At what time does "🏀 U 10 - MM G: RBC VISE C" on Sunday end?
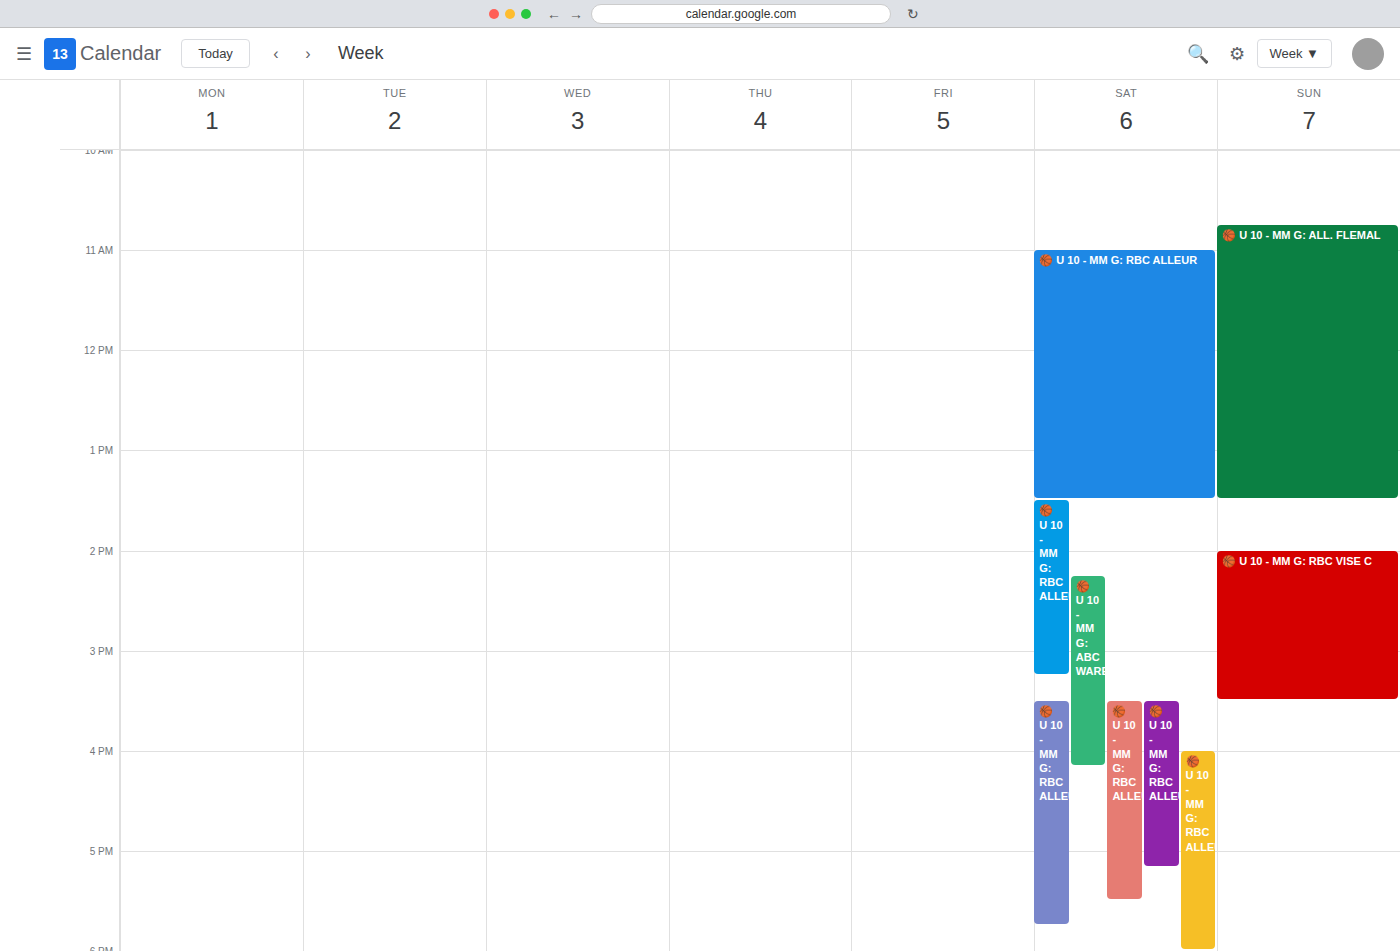
3:30 PM